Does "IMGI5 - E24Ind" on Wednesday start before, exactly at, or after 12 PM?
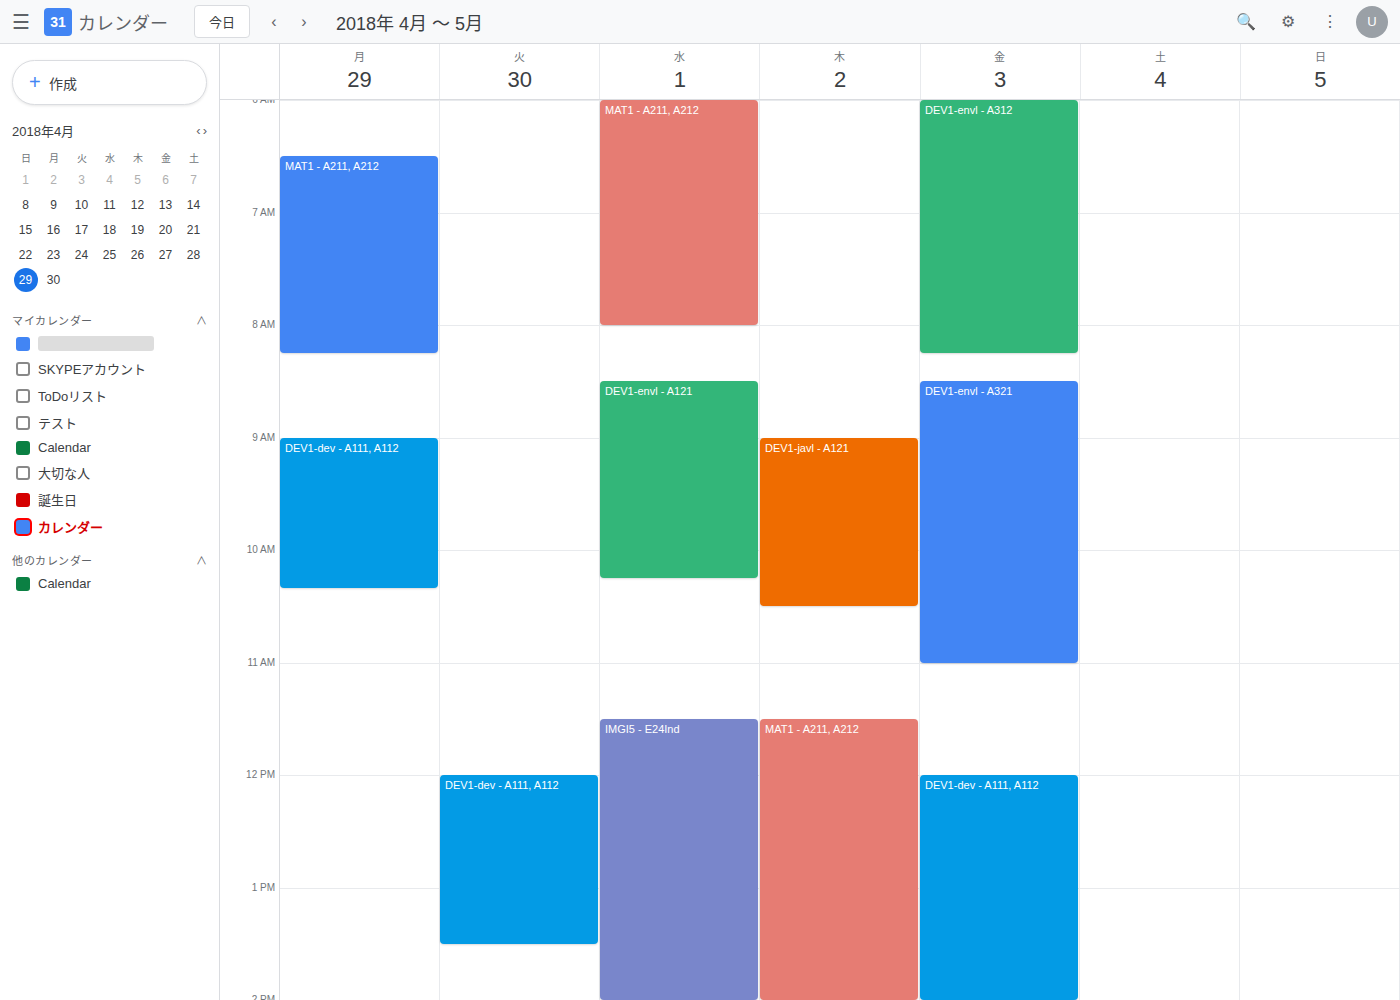
11:30 AM -- before 12 PM, 30 minutes above the 12 PM line.